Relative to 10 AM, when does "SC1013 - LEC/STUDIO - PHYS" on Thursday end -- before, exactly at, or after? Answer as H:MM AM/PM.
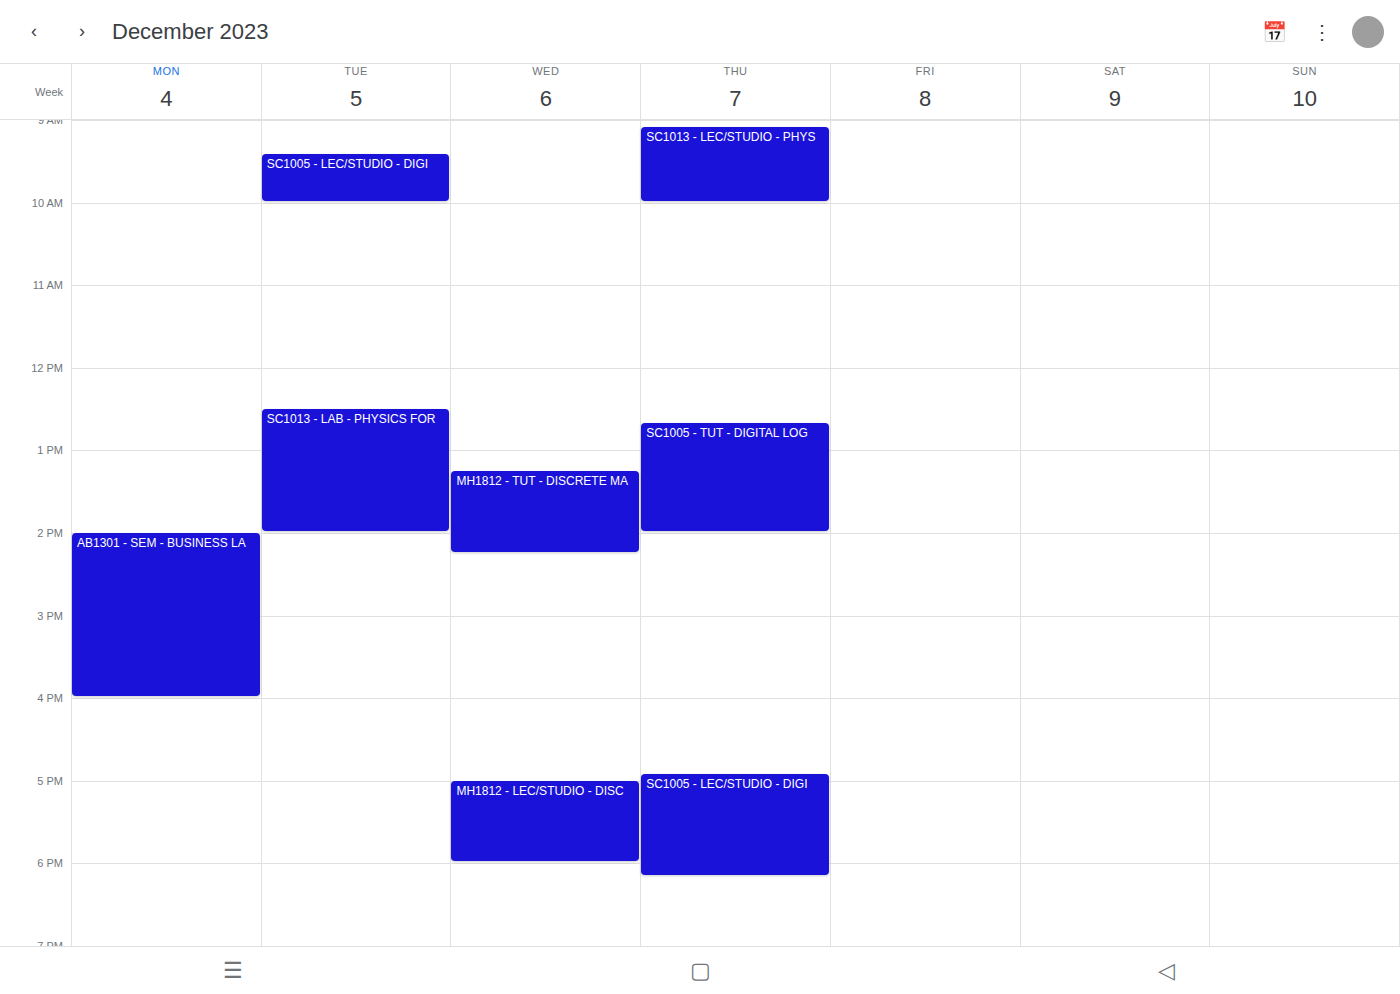
10:00 AM -- exactly at 10 AM, on the 10 AM line.